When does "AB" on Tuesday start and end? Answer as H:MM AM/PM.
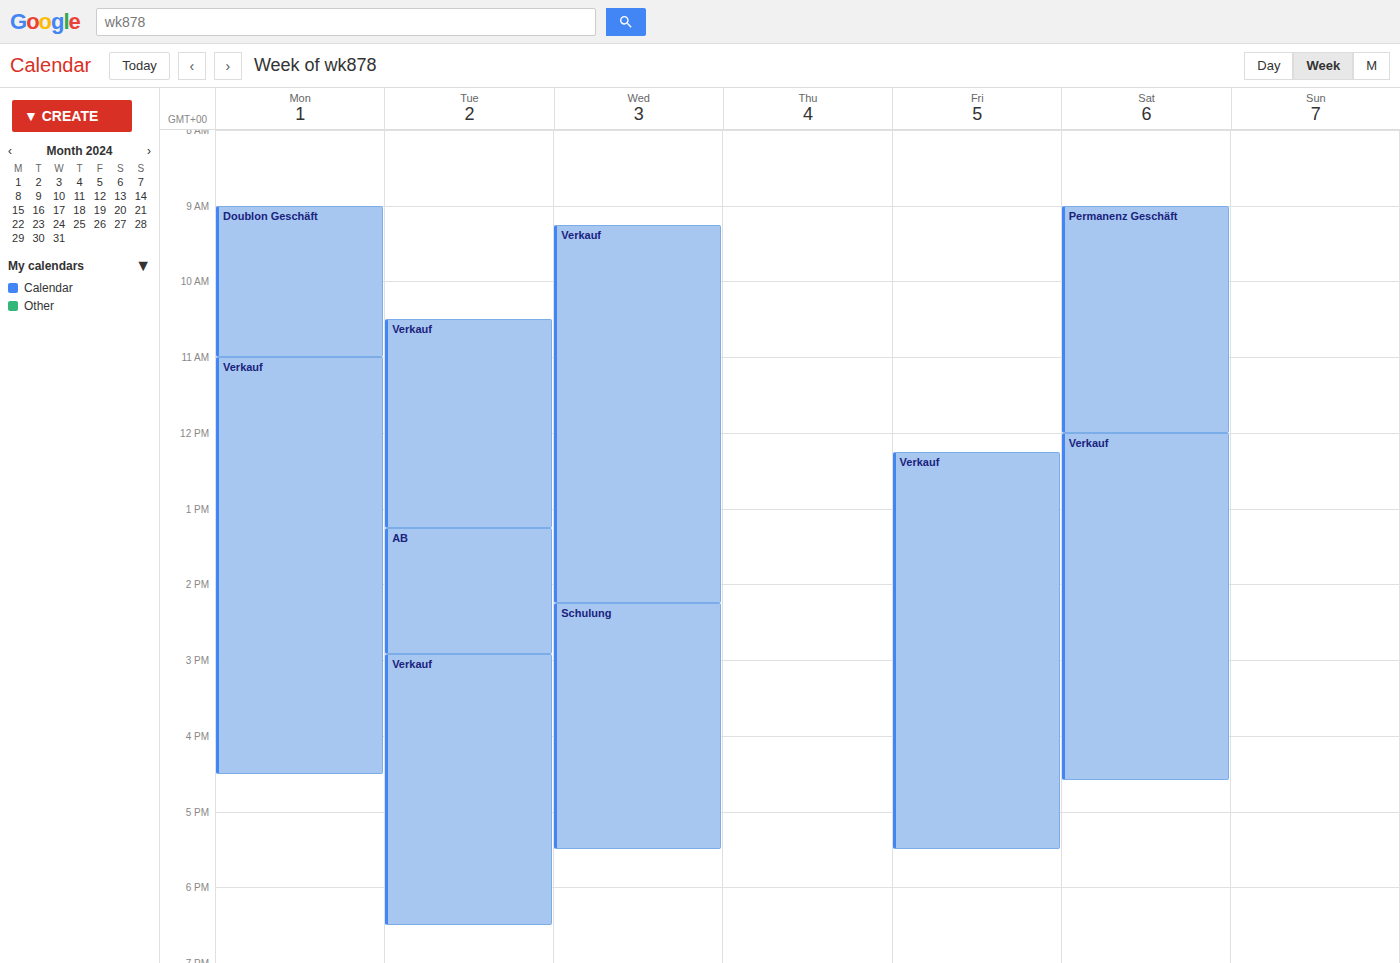
1:15 PM to 2:55 PM